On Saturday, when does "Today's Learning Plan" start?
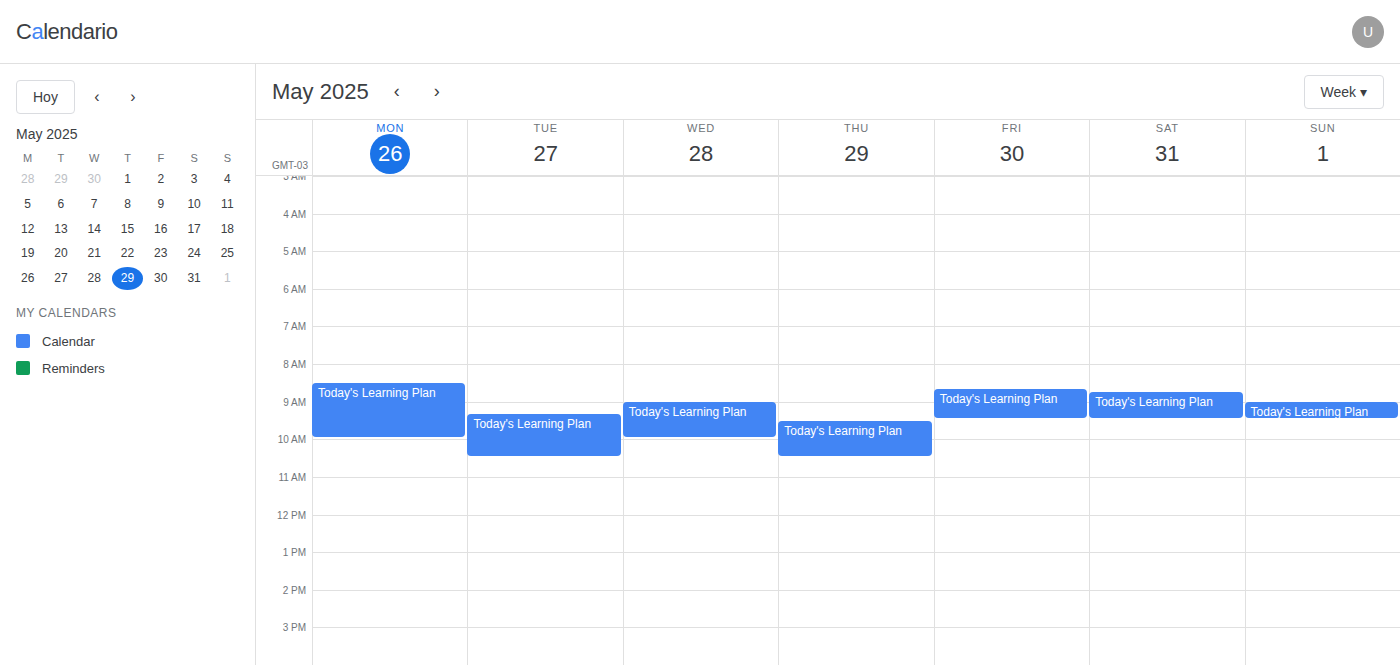
8:45 AM